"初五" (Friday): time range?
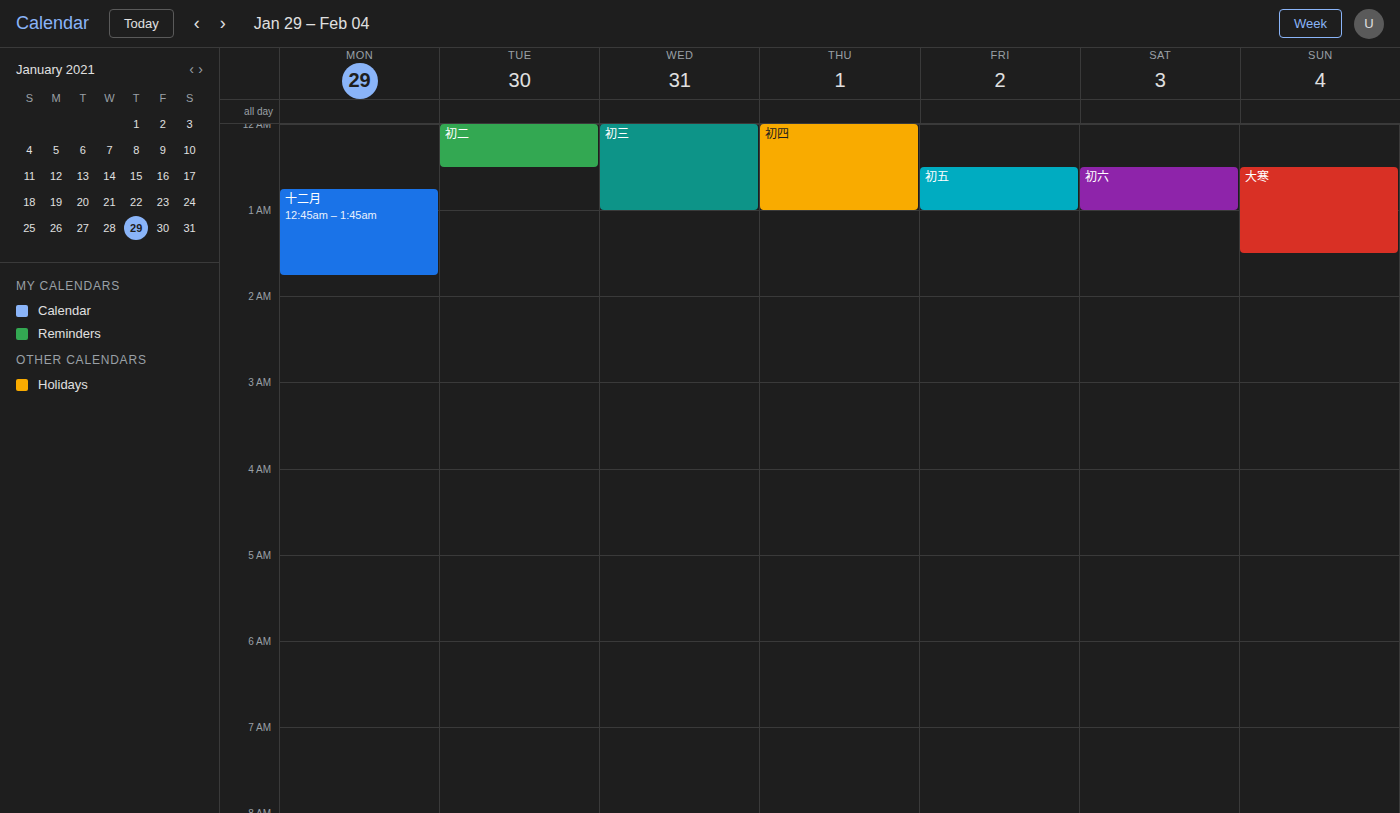
12:30 AM to 1:00 AM